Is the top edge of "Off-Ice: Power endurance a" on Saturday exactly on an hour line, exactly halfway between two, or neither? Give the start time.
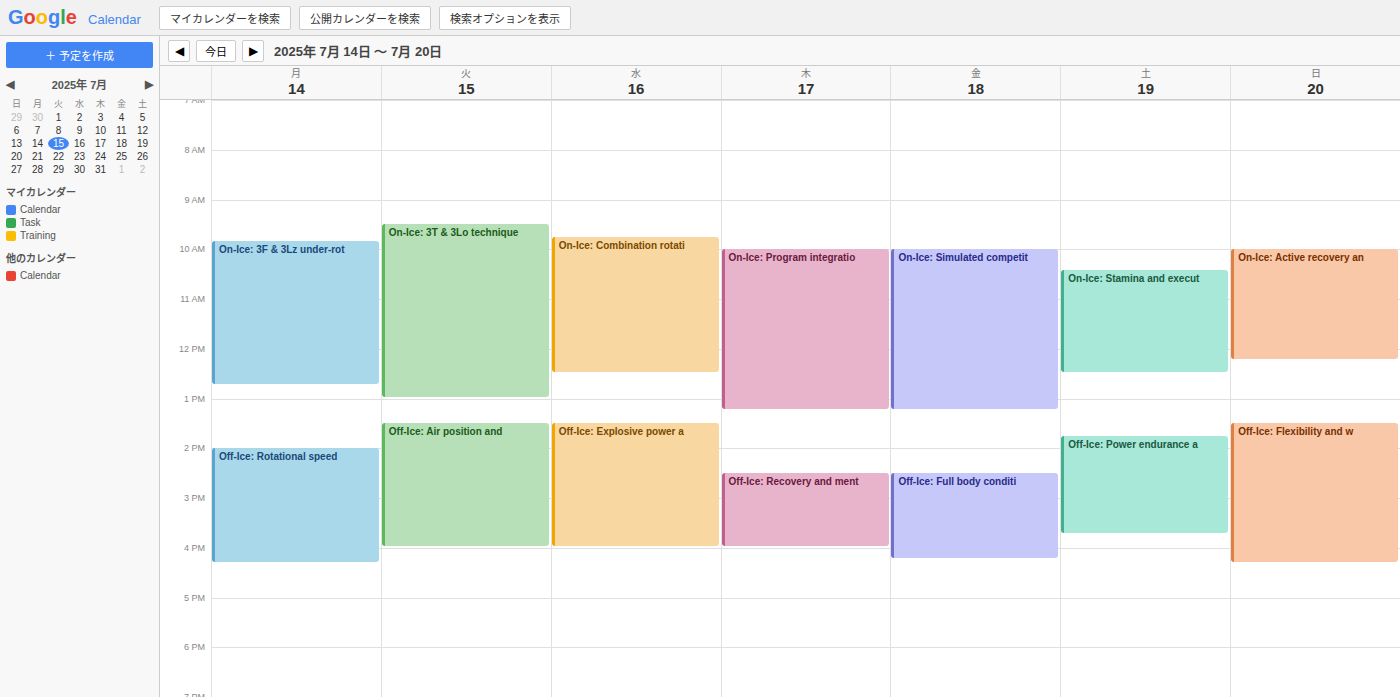
1:45 PM -- neither: three quarters of the way from the 1 PM line to the 2 PM line.